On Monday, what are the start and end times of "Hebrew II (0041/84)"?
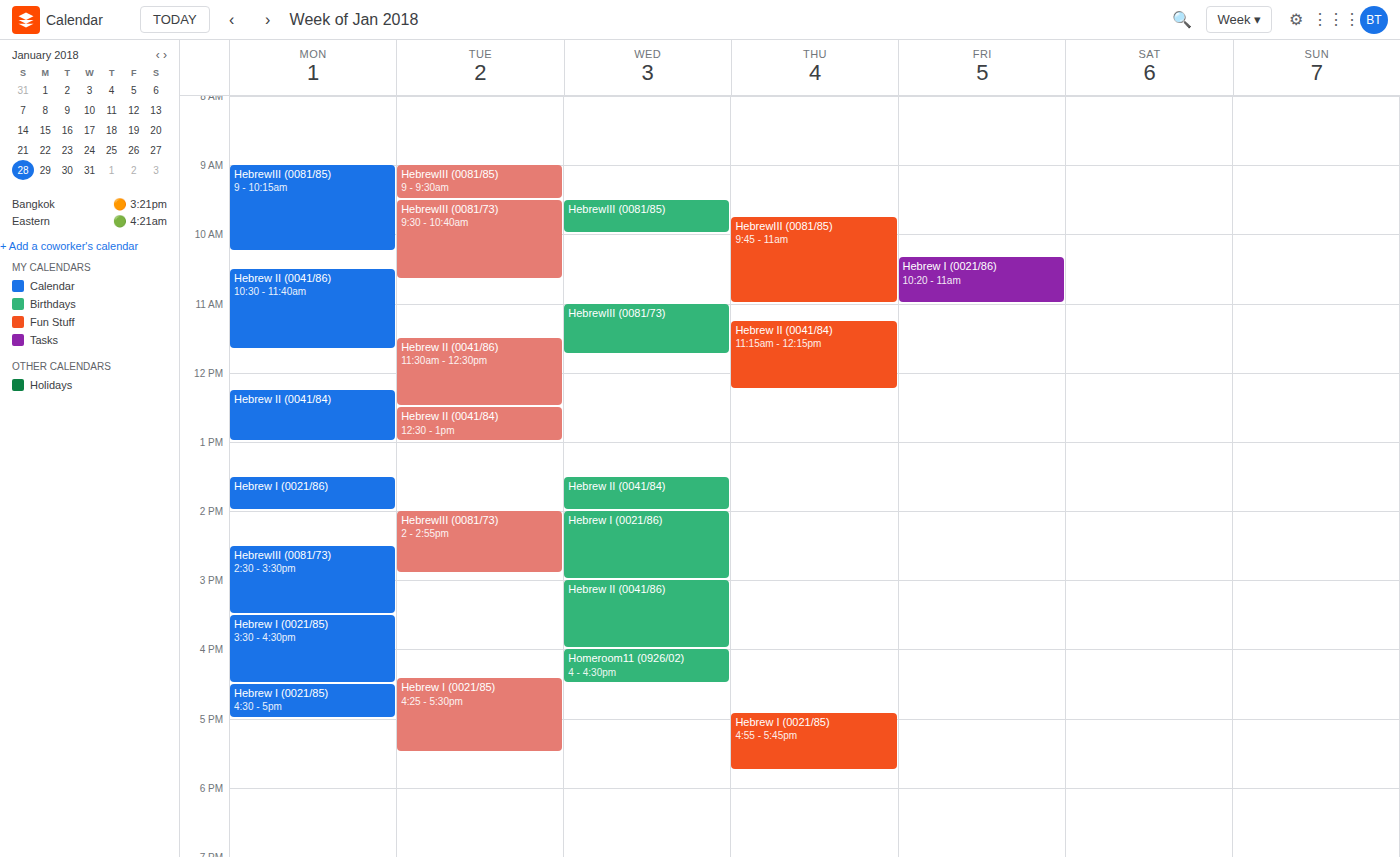
12:15 PM to 1:00 PM